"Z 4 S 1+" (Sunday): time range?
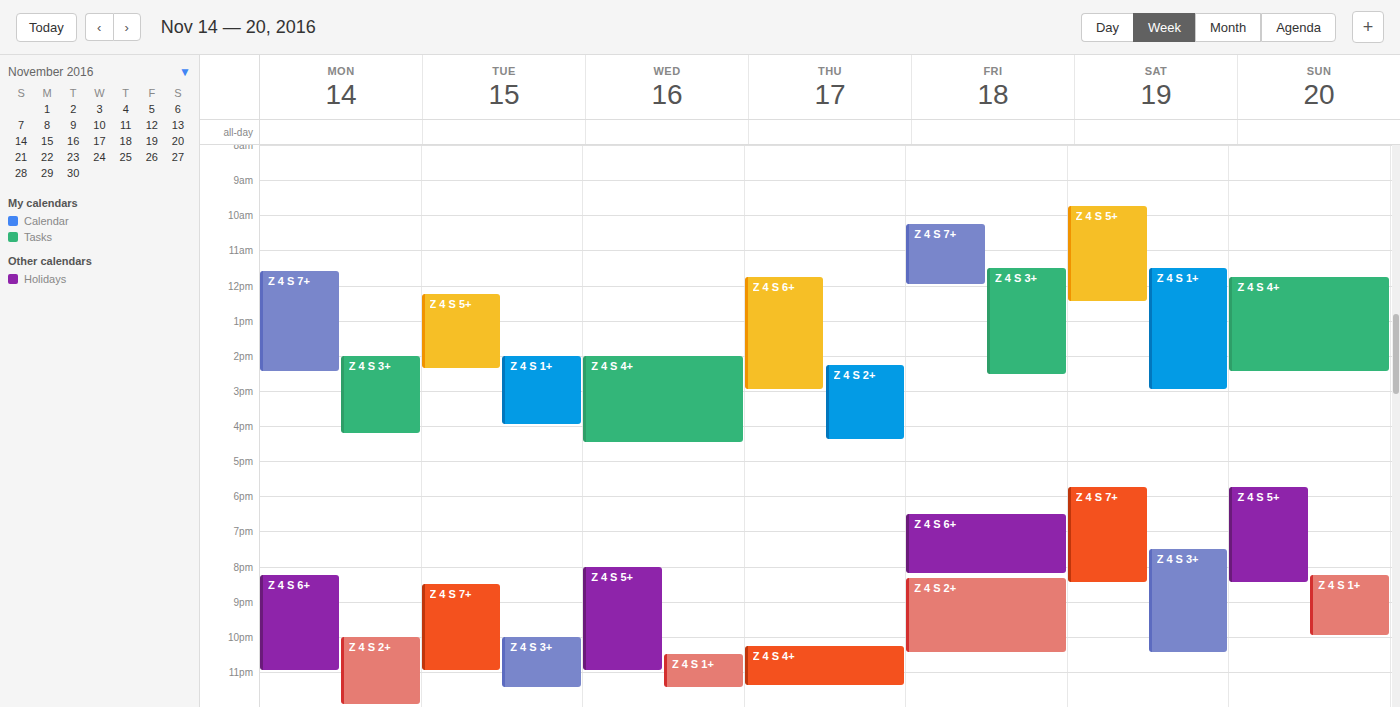
8:15 PM to 10:00 PM